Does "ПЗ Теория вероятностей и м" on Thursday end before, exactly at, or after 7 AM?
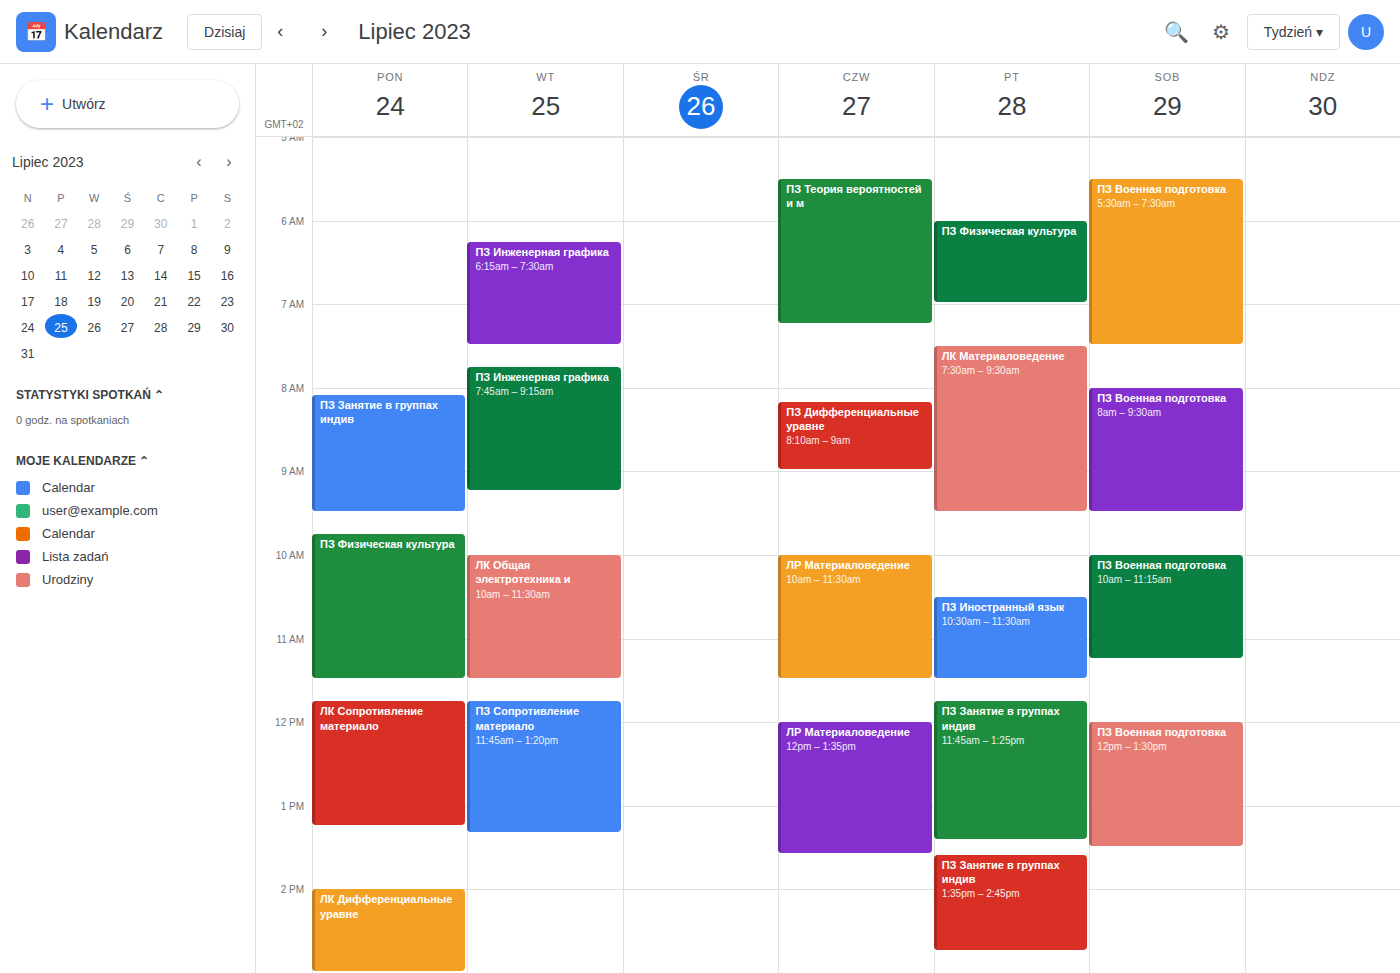
7:15 AM -- after 7 AM, 15 minutes below the 7 AM line.